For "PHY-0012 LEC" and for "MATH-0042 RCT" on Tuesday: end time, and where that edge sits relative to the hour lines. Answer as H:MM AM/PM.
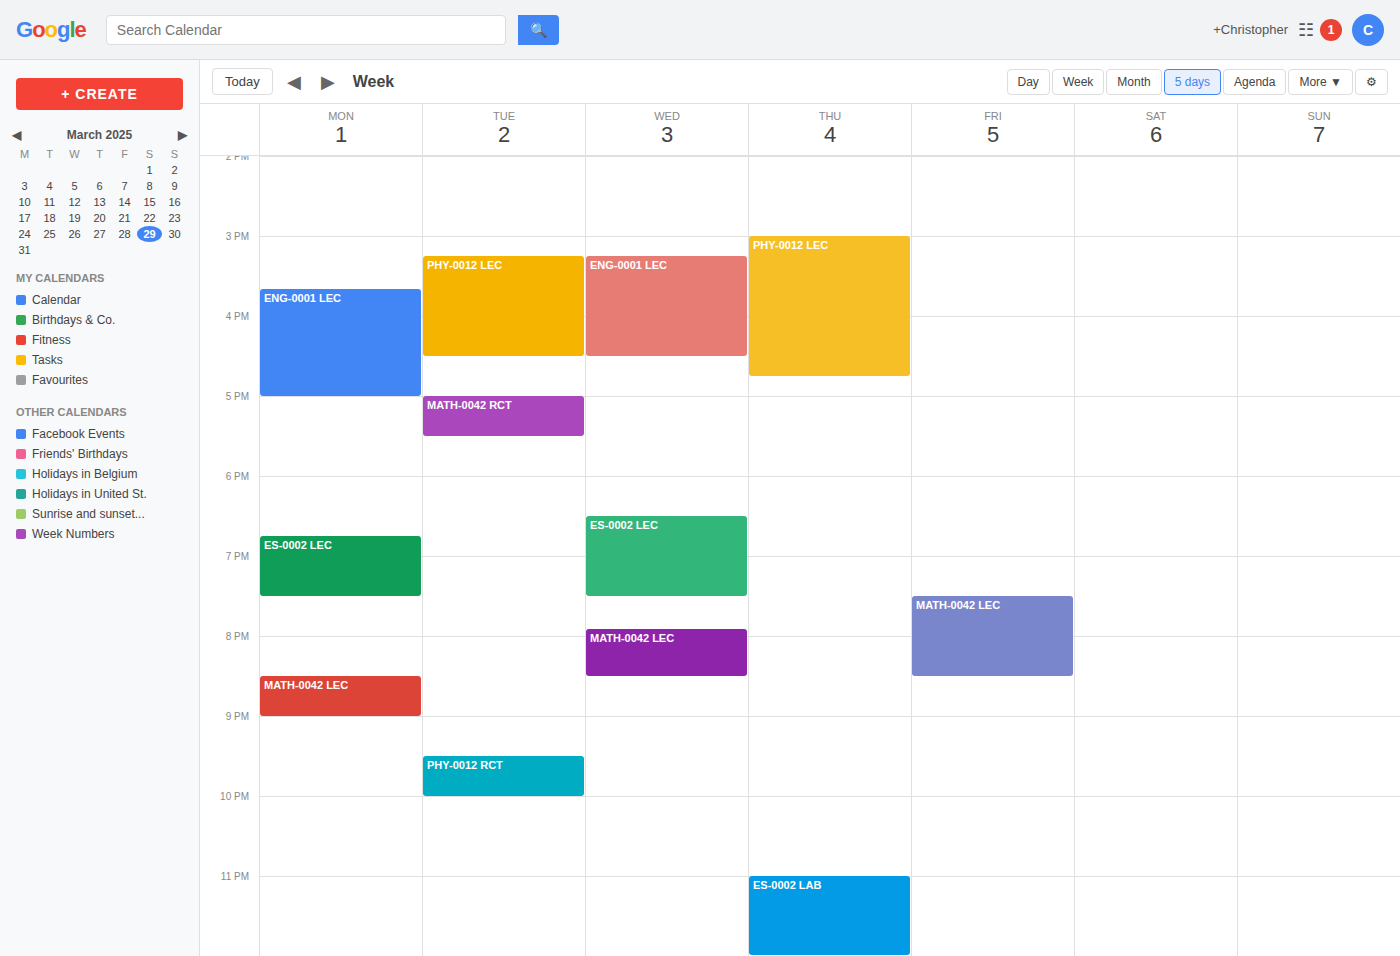
"PHY-0012 LEC": 4:30 PM, halfway between the 4 PM and 5 PM lines. "MATH-0042 RCT": 5:30 PM, halfway between the 5 PM and 6 PM lines.